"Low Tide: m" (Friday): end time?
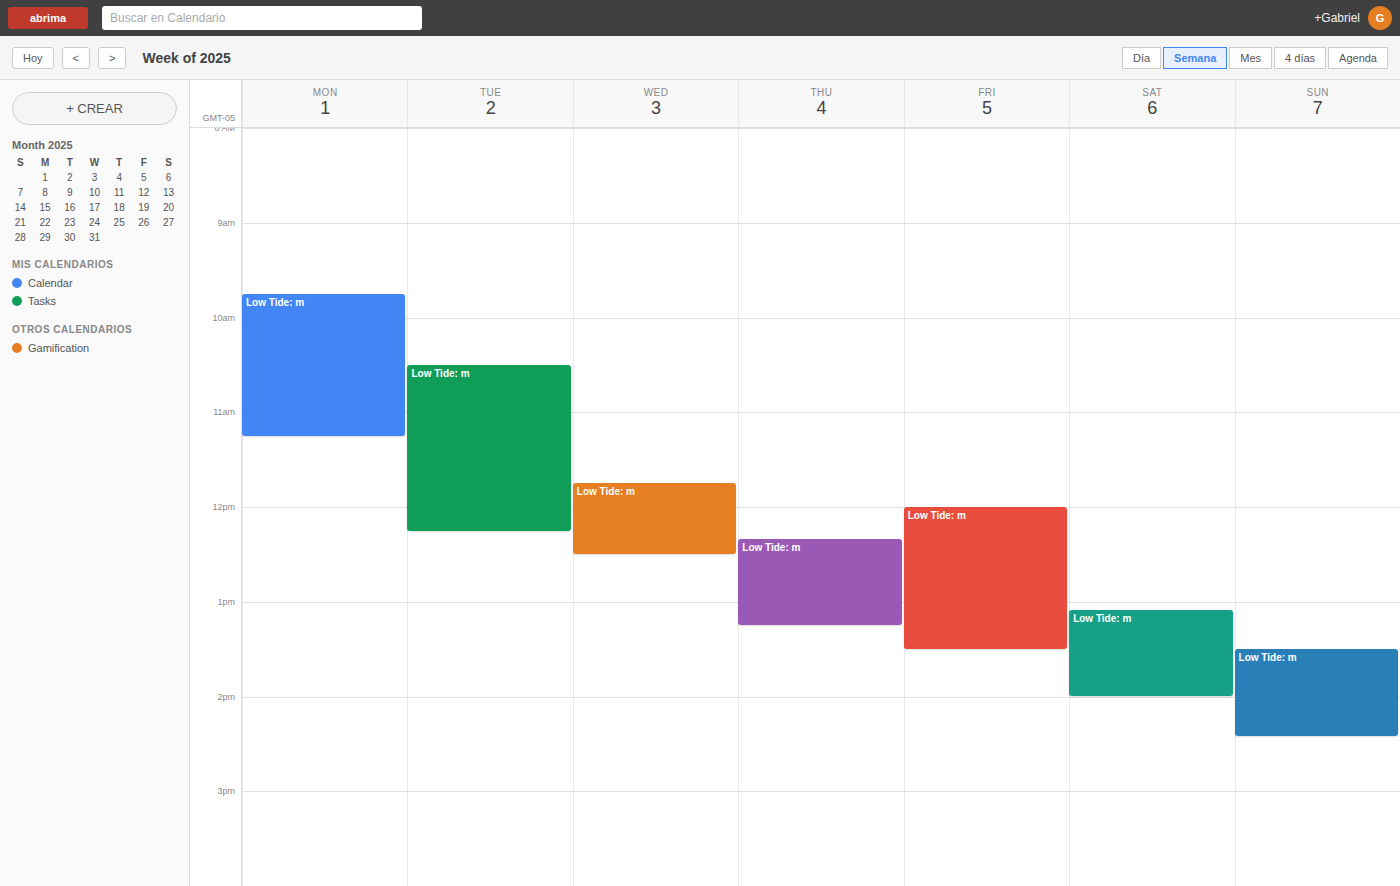
1:30 PM